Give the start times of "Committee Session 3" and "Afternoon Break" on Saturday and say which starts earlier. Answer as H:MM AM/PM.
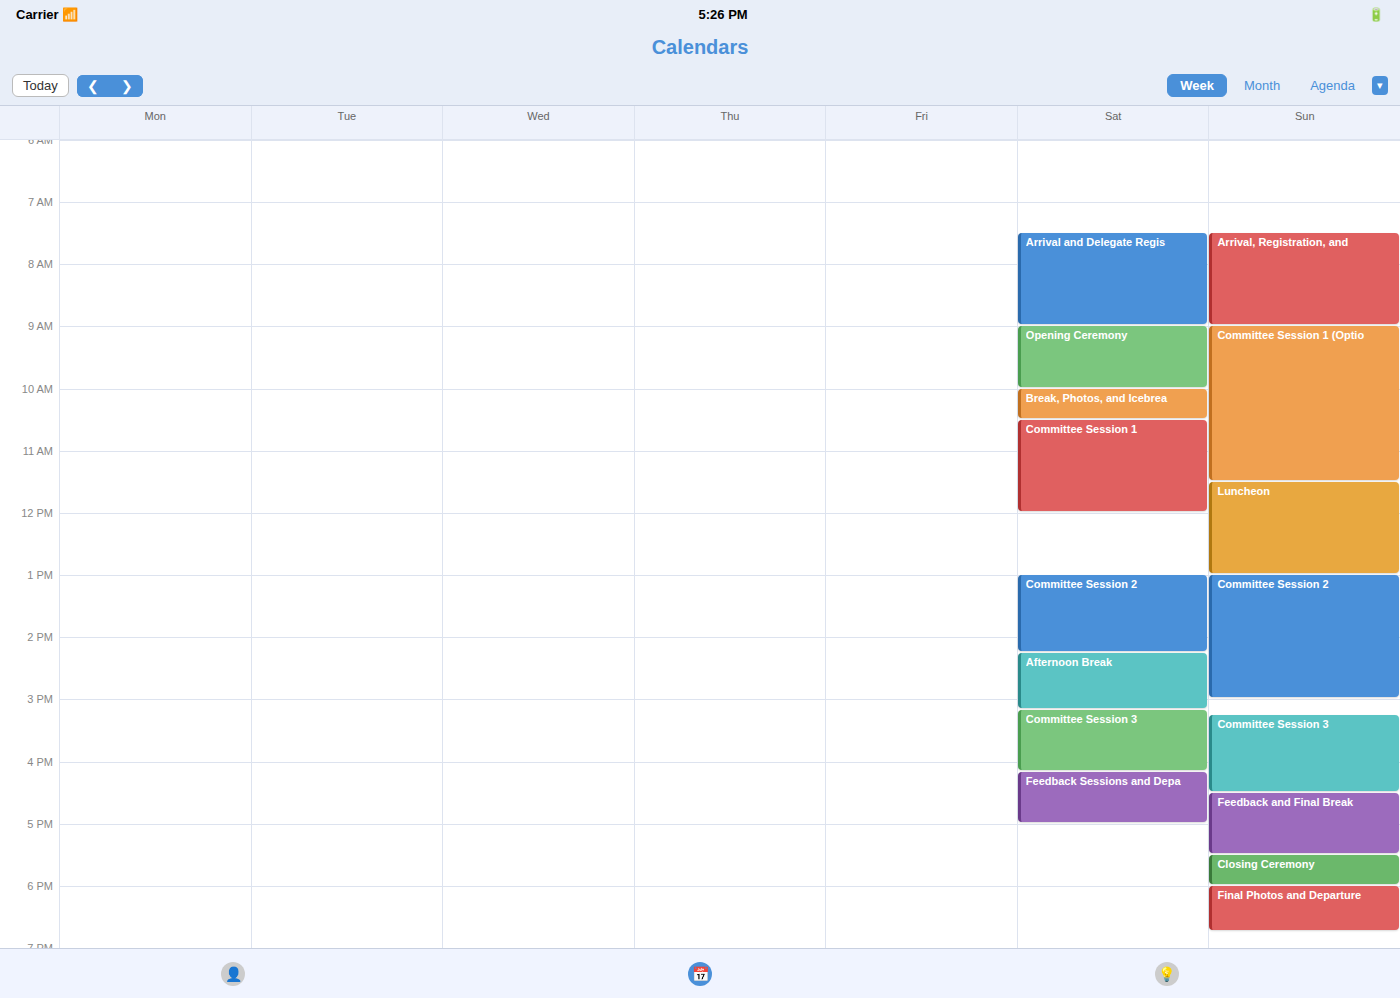
"Afternoon Break" 2:15 PM; "Committee Session 3" 3:10 PM.